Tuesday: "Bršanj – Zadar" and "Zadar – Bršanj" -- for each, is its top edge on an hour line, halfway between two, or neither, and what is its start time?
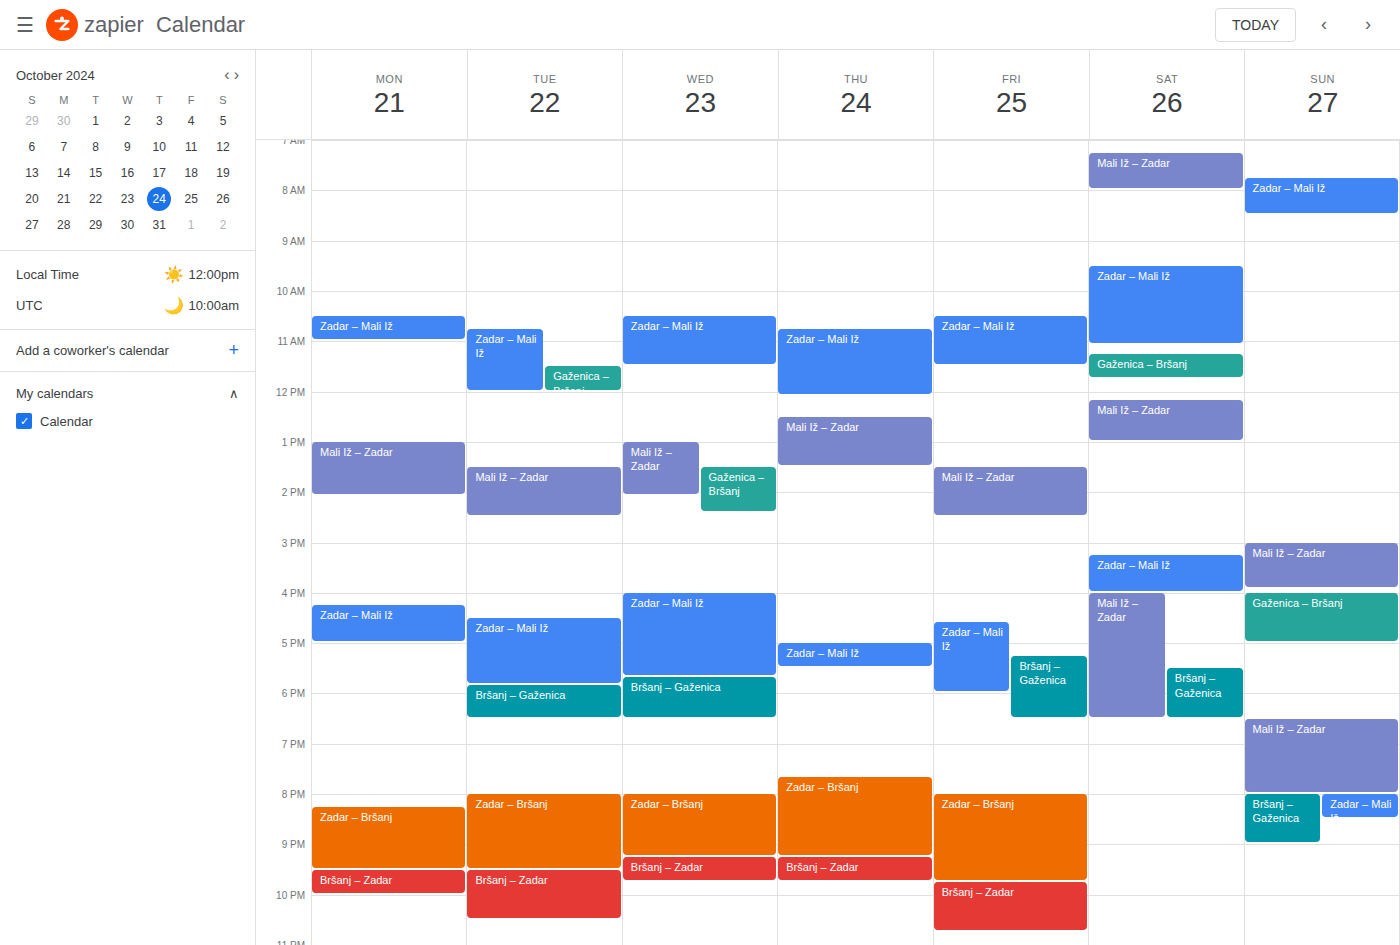
"Bršanj – Zadar": 21:30, halfway between the 21:00 and 22:00 lines. "Zadar – Bršanj": 20:00, exactly on the 20:00 line.